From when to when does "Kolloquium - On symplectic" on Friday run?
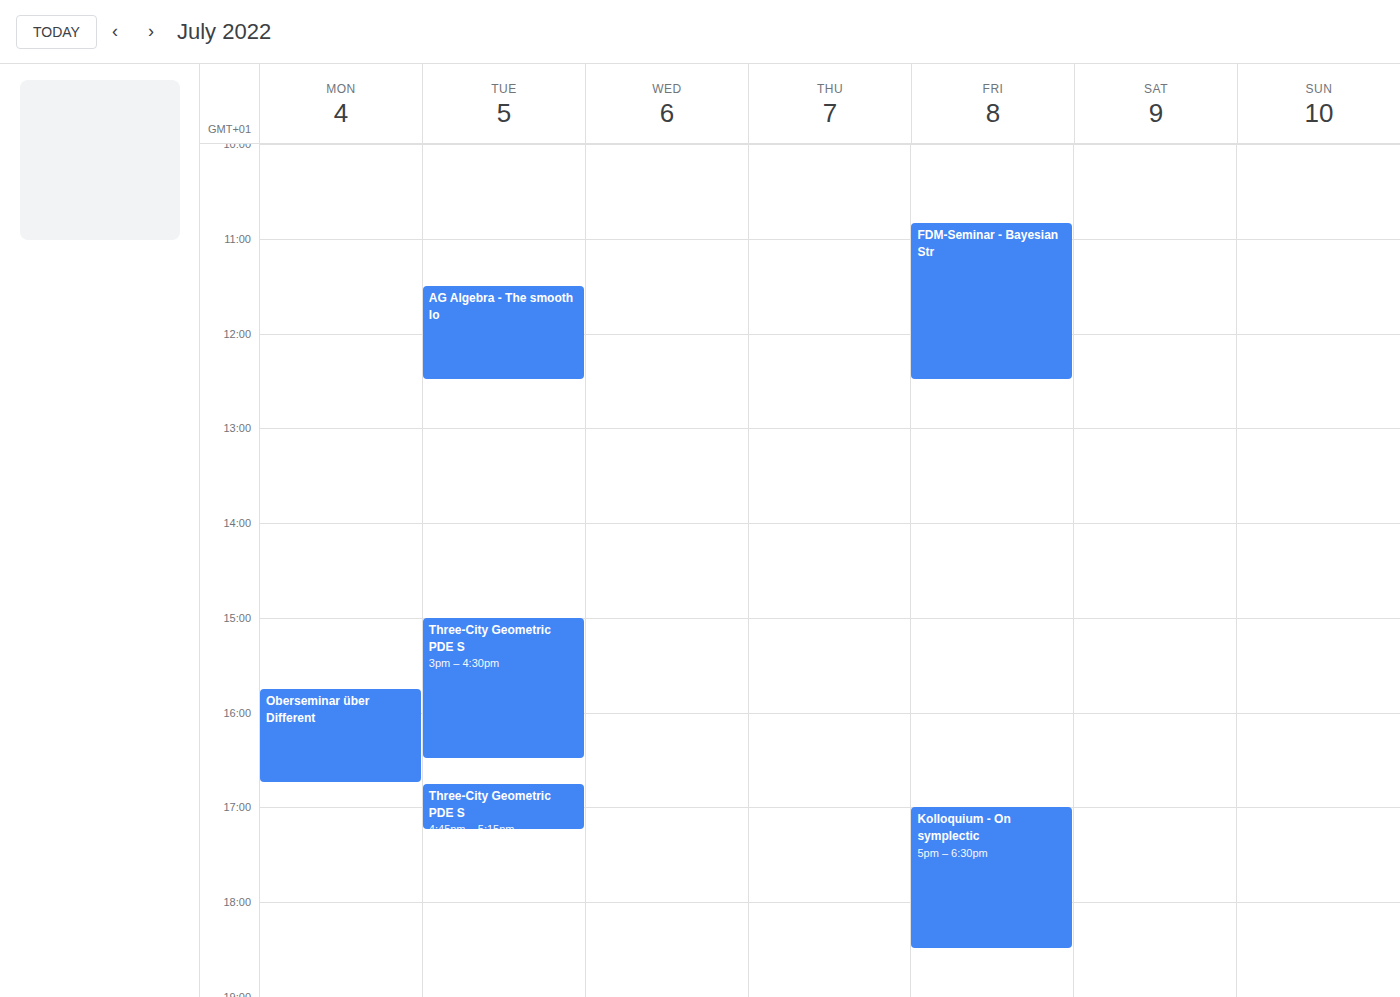
5:00 PM to 6:30 PM